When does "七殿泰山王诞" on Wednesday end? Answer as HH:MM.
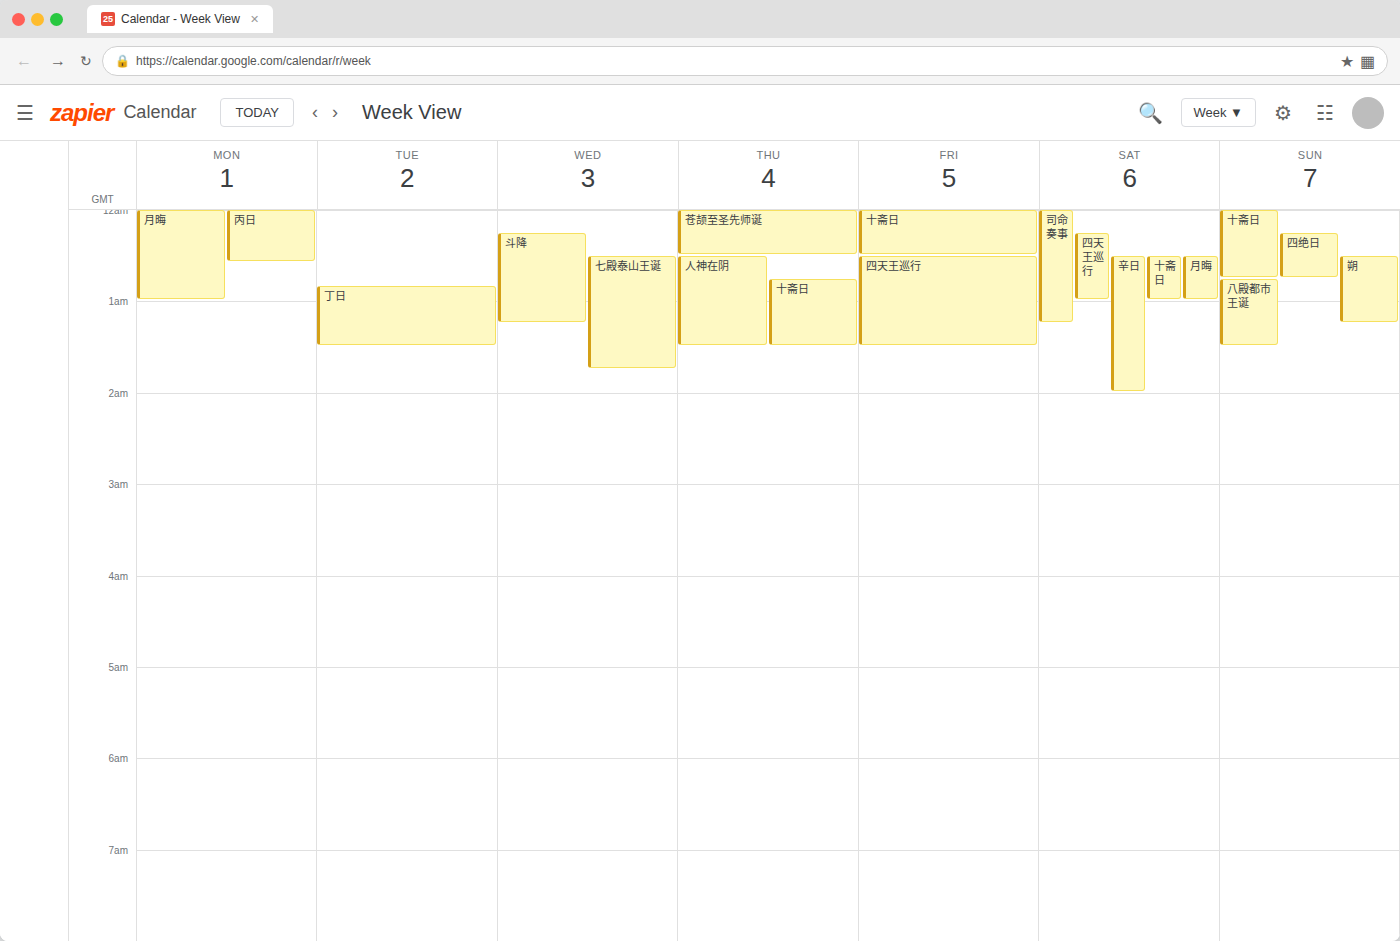
01:45